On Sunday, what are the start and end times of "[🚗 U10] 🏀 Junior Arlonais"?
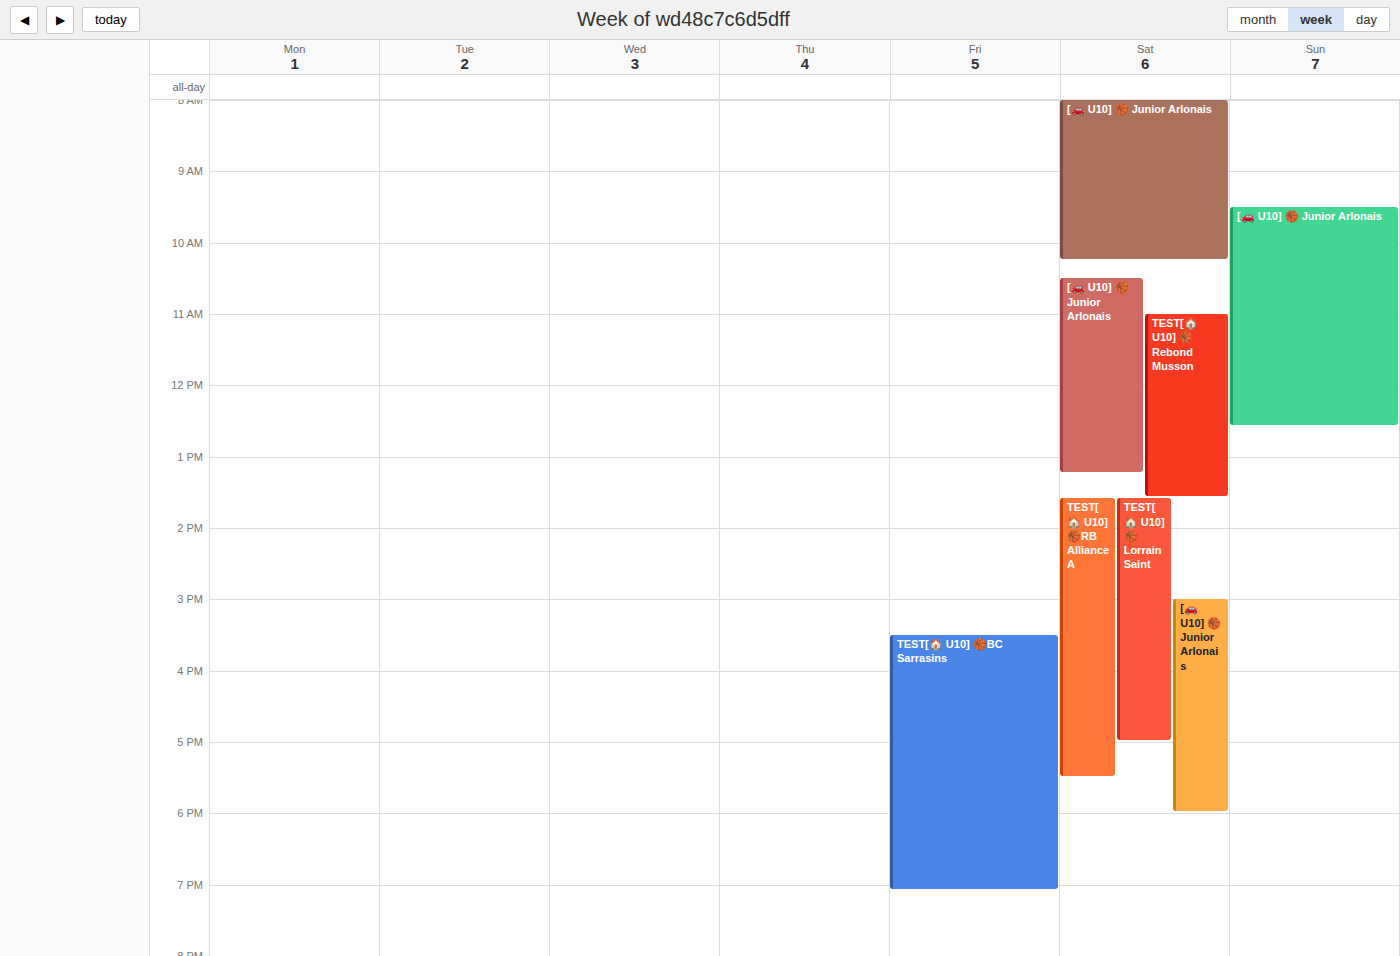
9:30 AM to 12:35 PM